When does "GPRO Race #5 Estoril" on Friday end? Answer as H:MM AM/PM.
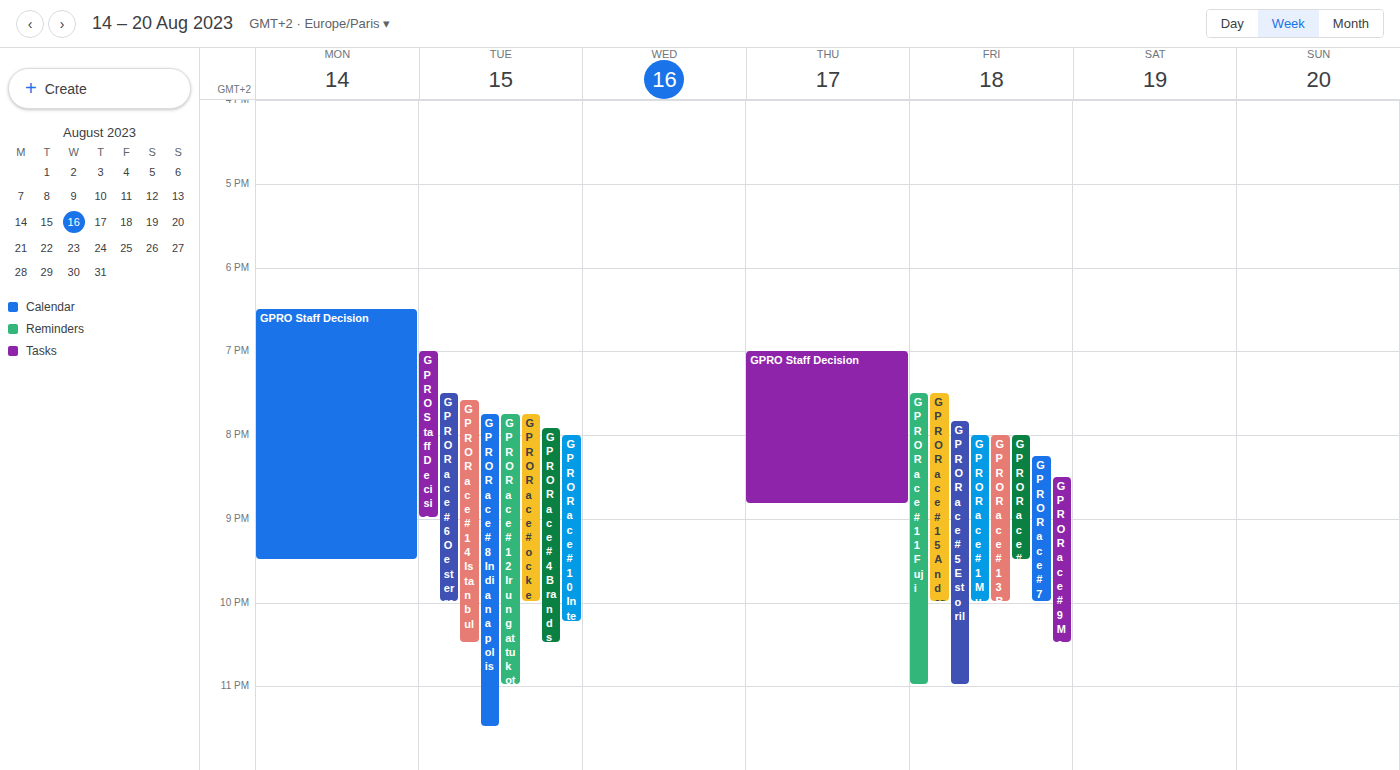
11:00 PM